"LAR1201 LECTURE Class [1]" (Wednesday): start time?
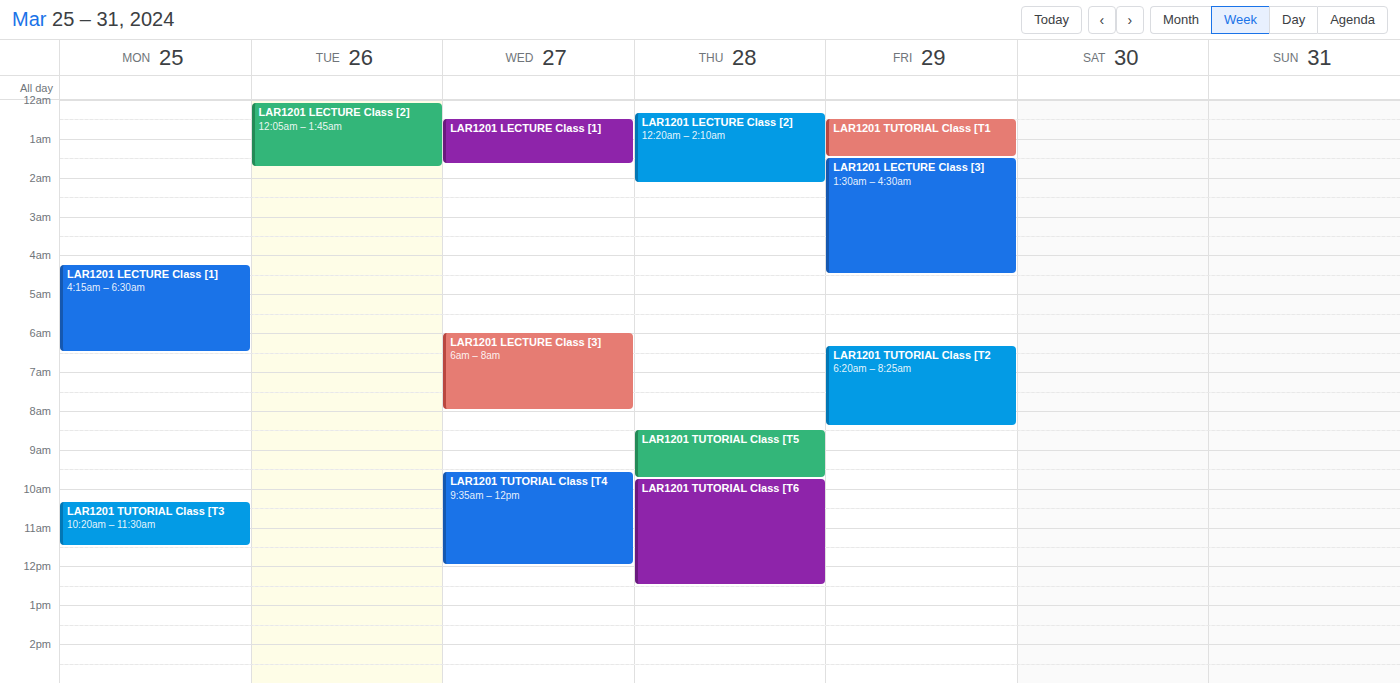
12:30 AM